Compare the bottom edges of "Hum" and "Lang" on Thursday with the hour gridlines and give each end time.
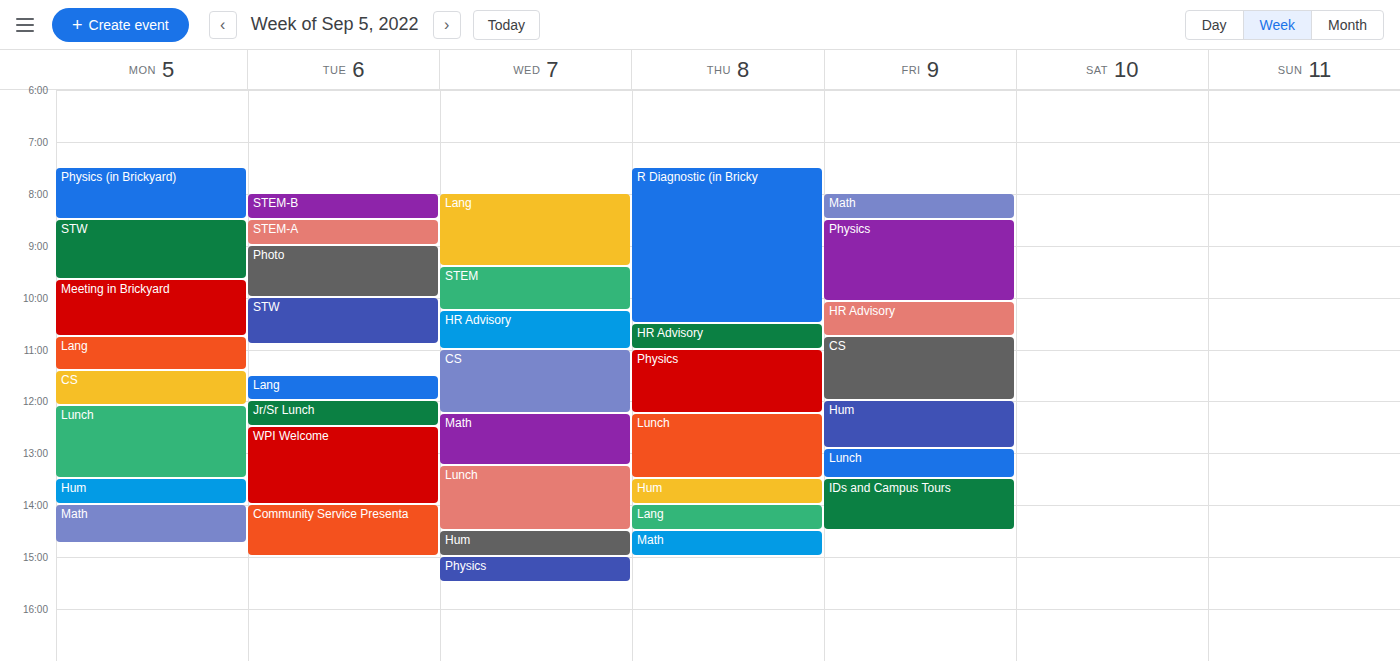
"Hum": 14:00, exactly on the 14:00 line. "Lang": 14:30, halfway between the 14:00 and 15:00 lines.